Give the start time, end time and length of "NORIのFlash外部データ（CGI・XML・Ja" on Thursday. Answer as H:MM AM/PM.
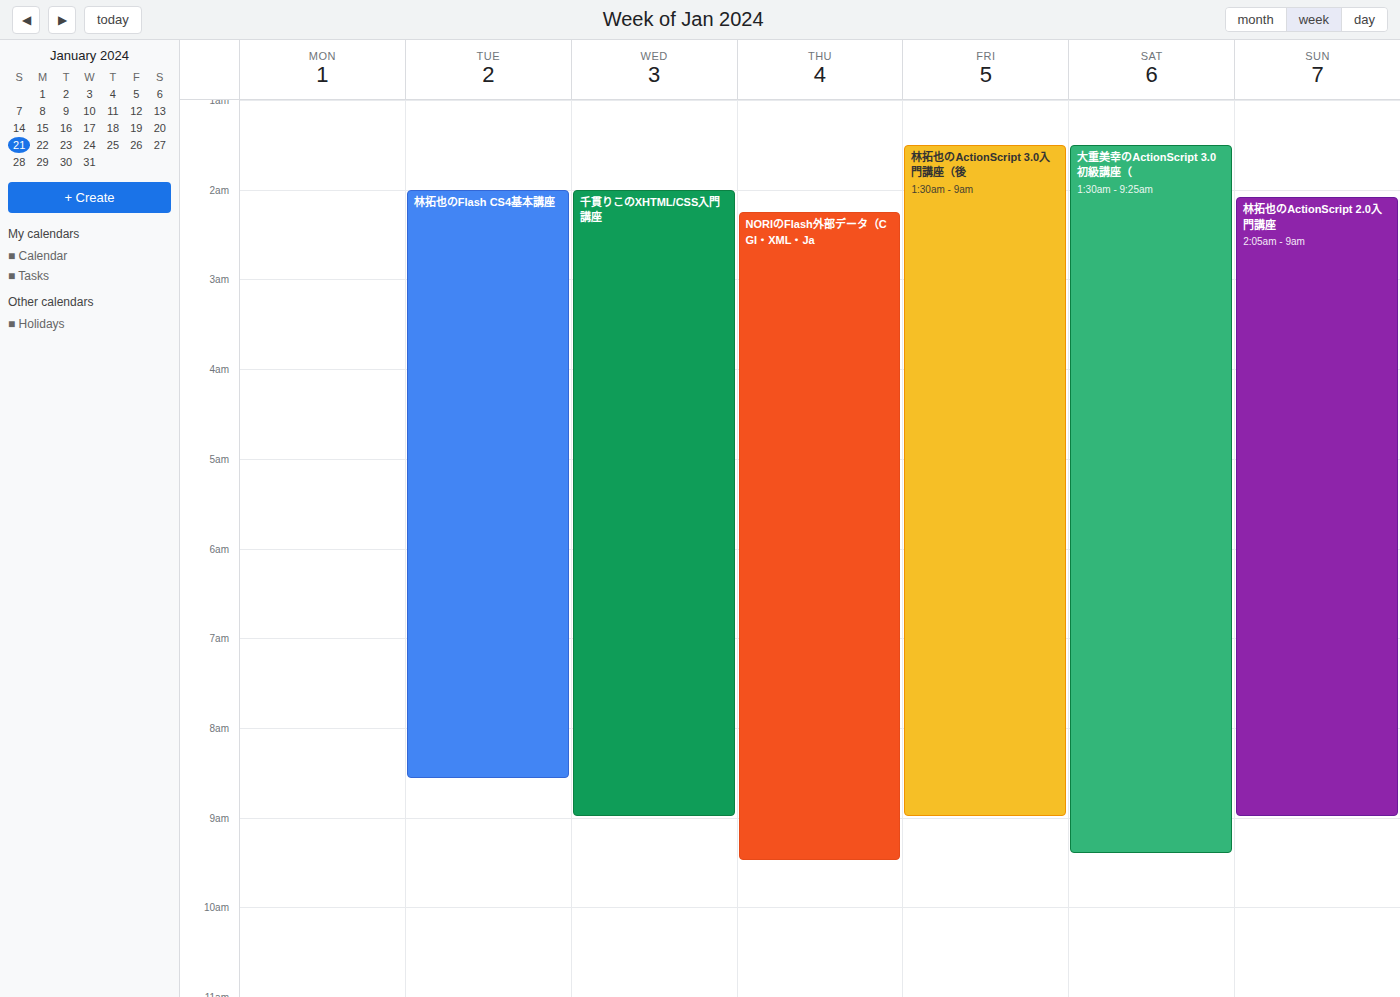
2:15 AM to 9:30 AM, 7 hours 15 minutes